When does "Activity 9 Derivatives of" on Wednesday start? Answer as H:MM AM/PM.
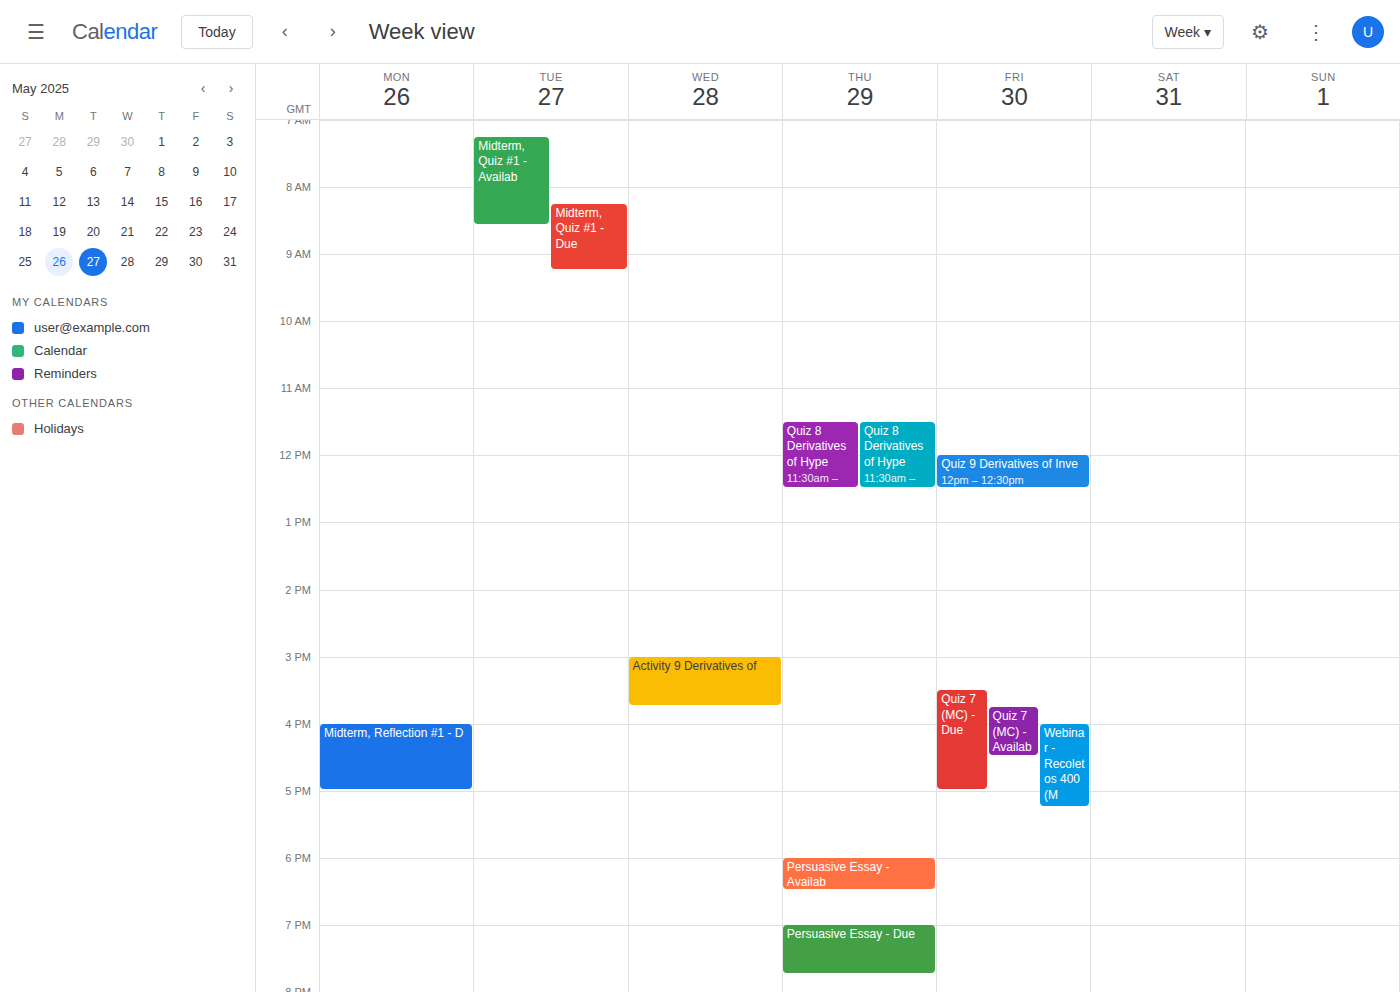
3:00 PM